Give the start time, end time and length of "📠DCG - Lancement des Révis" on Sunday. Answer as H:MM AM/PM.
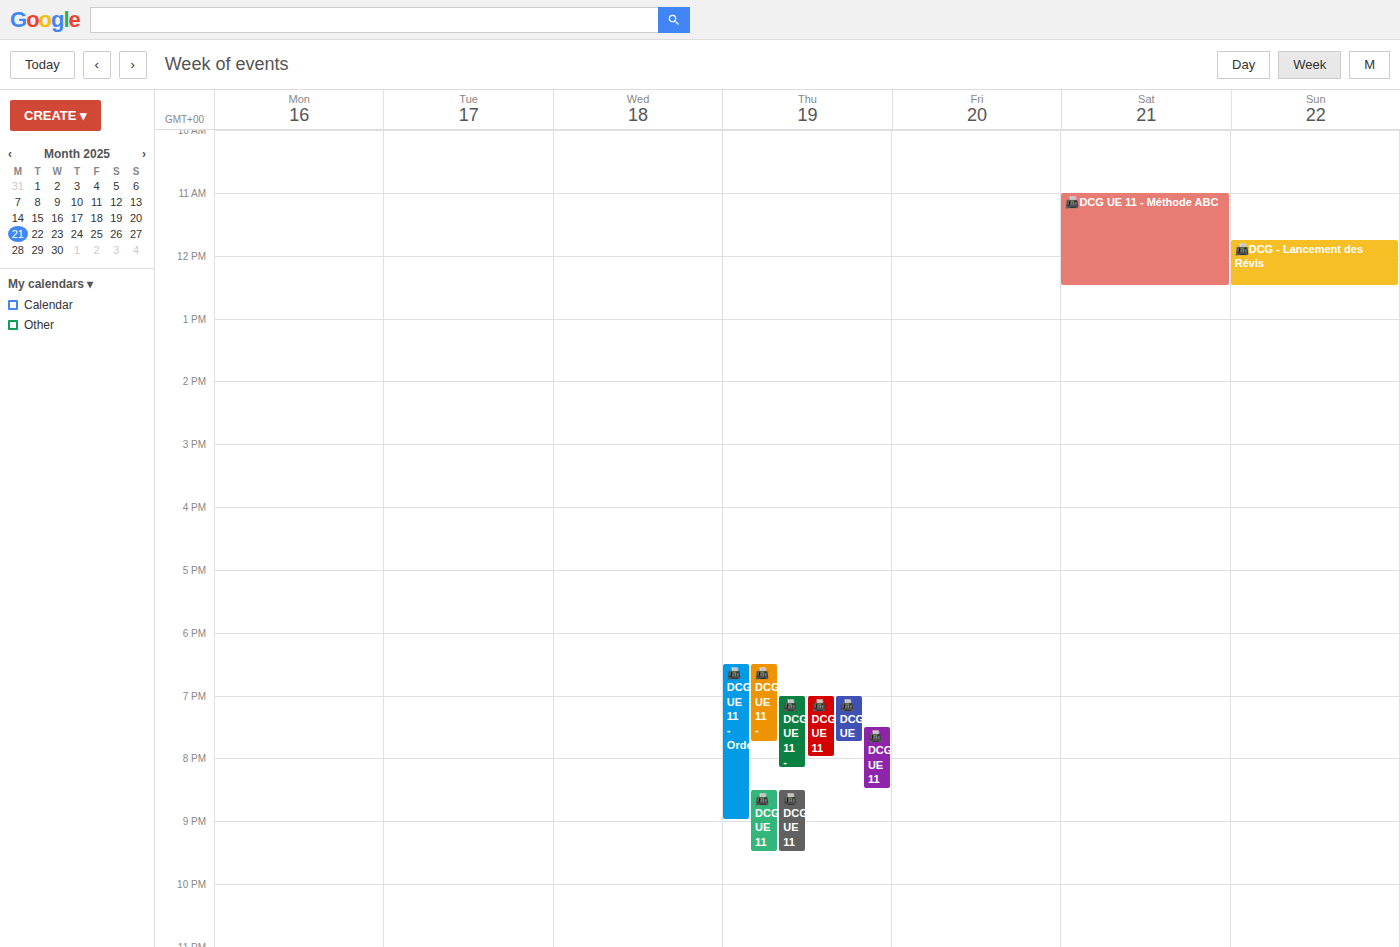
11:45 AM to 12:30 PM, 45 minutes